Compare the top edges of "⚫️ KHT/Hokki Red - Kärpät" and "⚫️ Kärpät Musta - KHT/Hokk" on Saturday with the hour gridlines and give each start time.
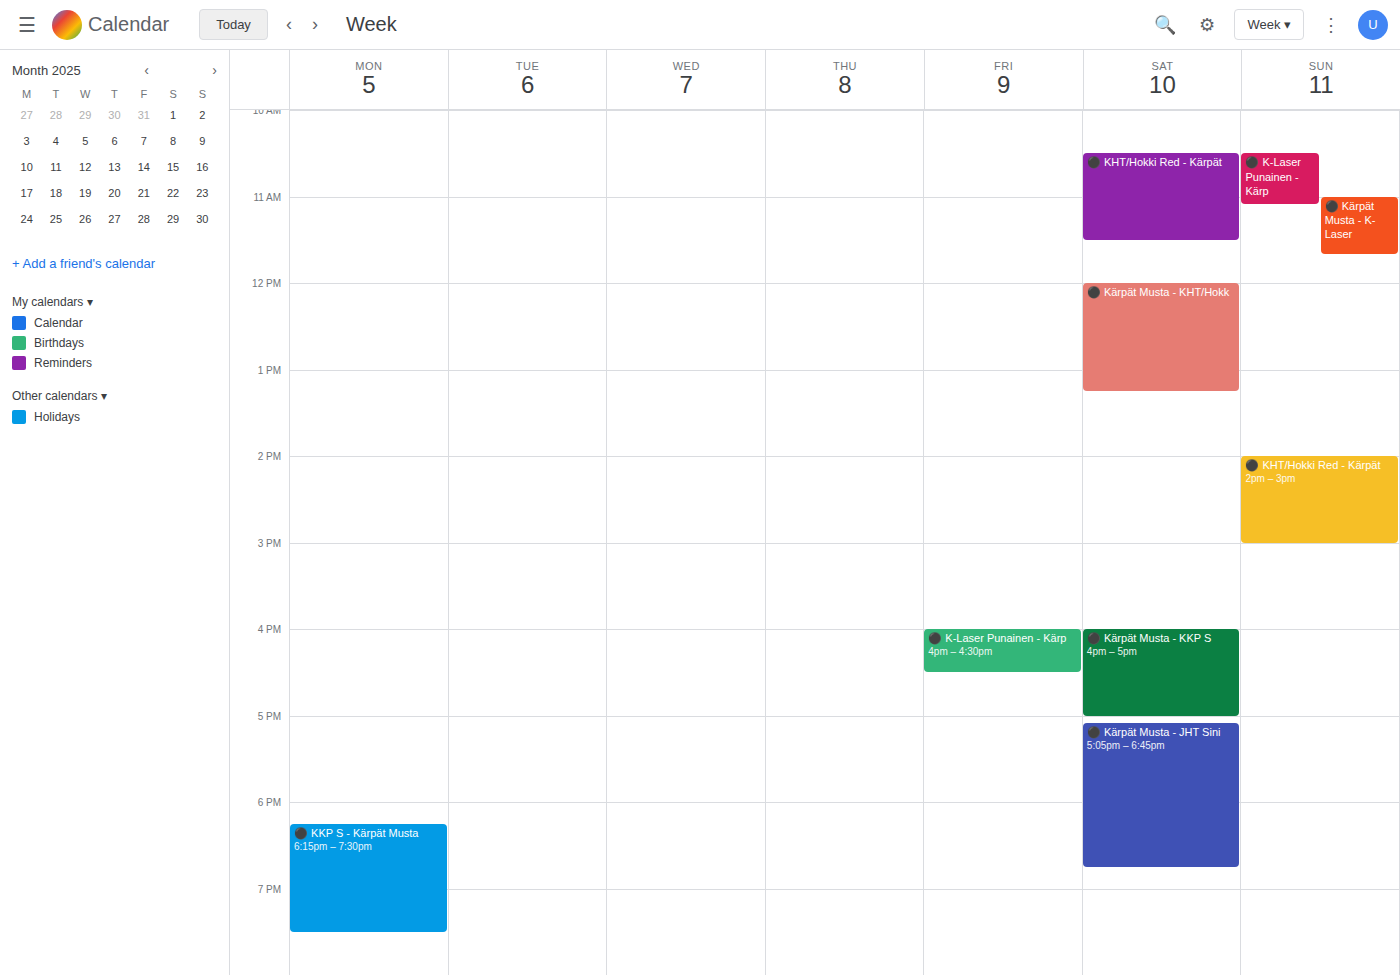
"⚫️ KHT/Hokki Red - Kärpät": 10:30 AM, halfway between the 10 AM and 11 AM lines. "⚫️ Kärpät Musta - KHT/Hokk": 12:00 PM, exactly on the 12 PM line.